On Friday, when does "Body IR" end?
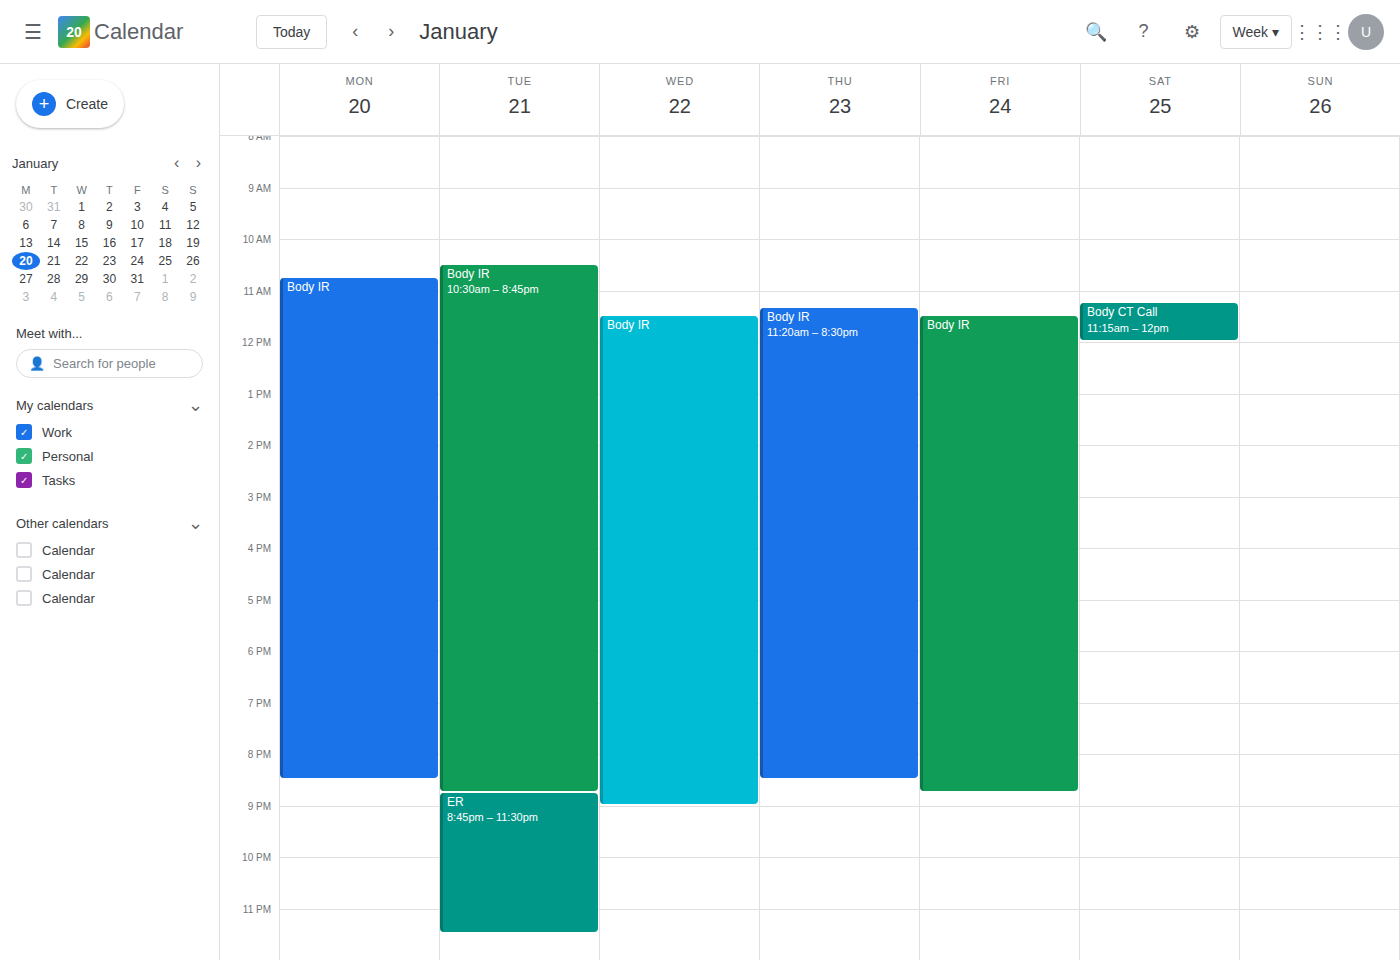
8:45 PM